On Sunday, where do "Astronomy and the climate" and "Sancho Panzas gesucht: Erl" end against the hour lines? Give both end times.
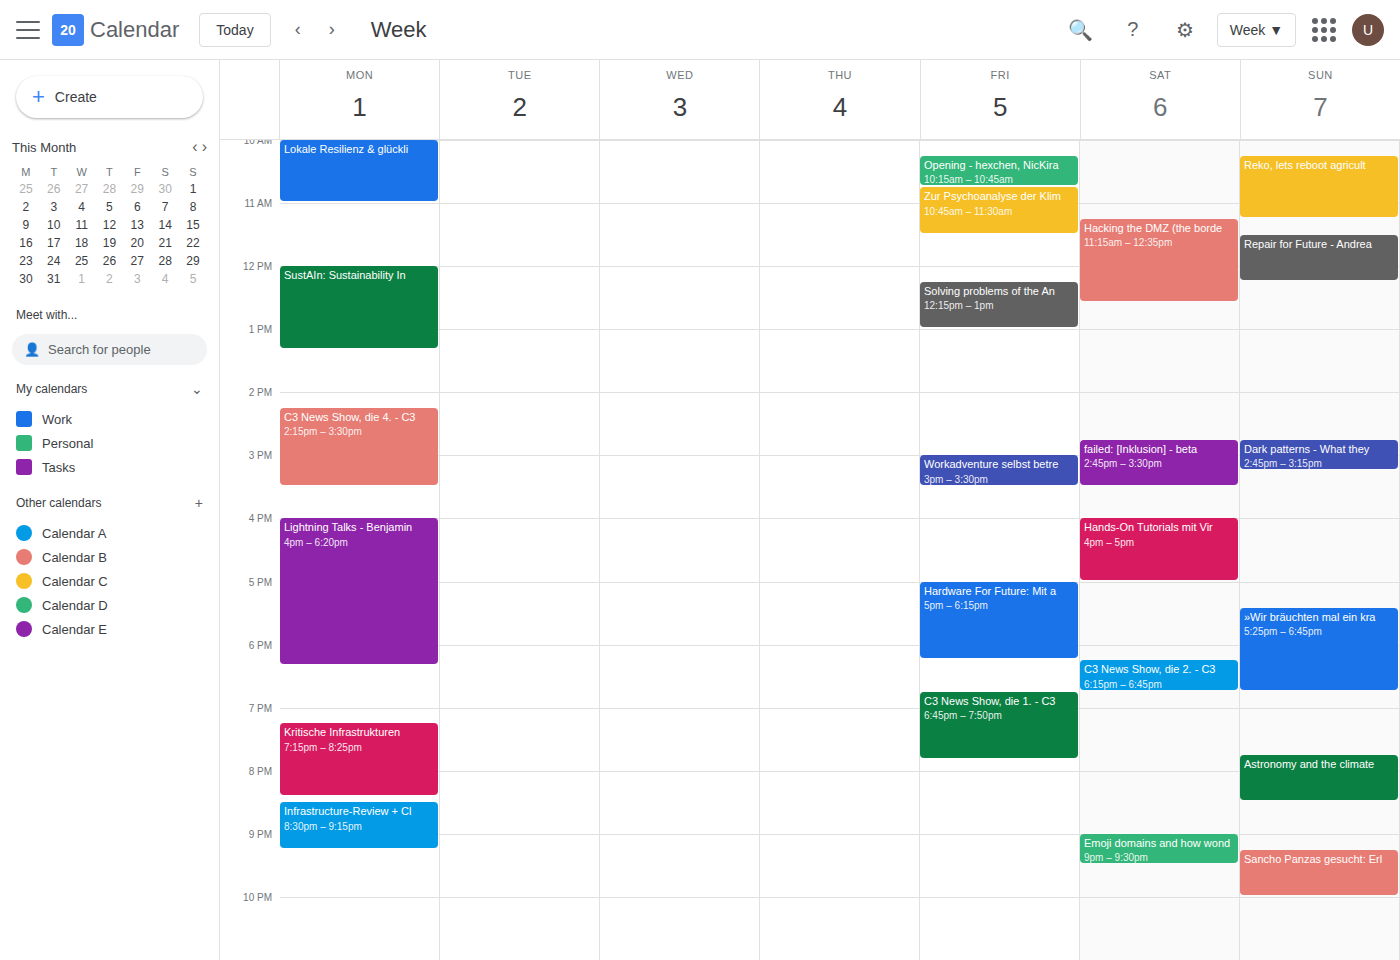
"Astronomy and the climate": 8:30 PM, halfway between the 8 PM and 9 PM lines. "Sancho Panzas gesucht: Erl": 10:00 PM, exactly on the 10 PM line.